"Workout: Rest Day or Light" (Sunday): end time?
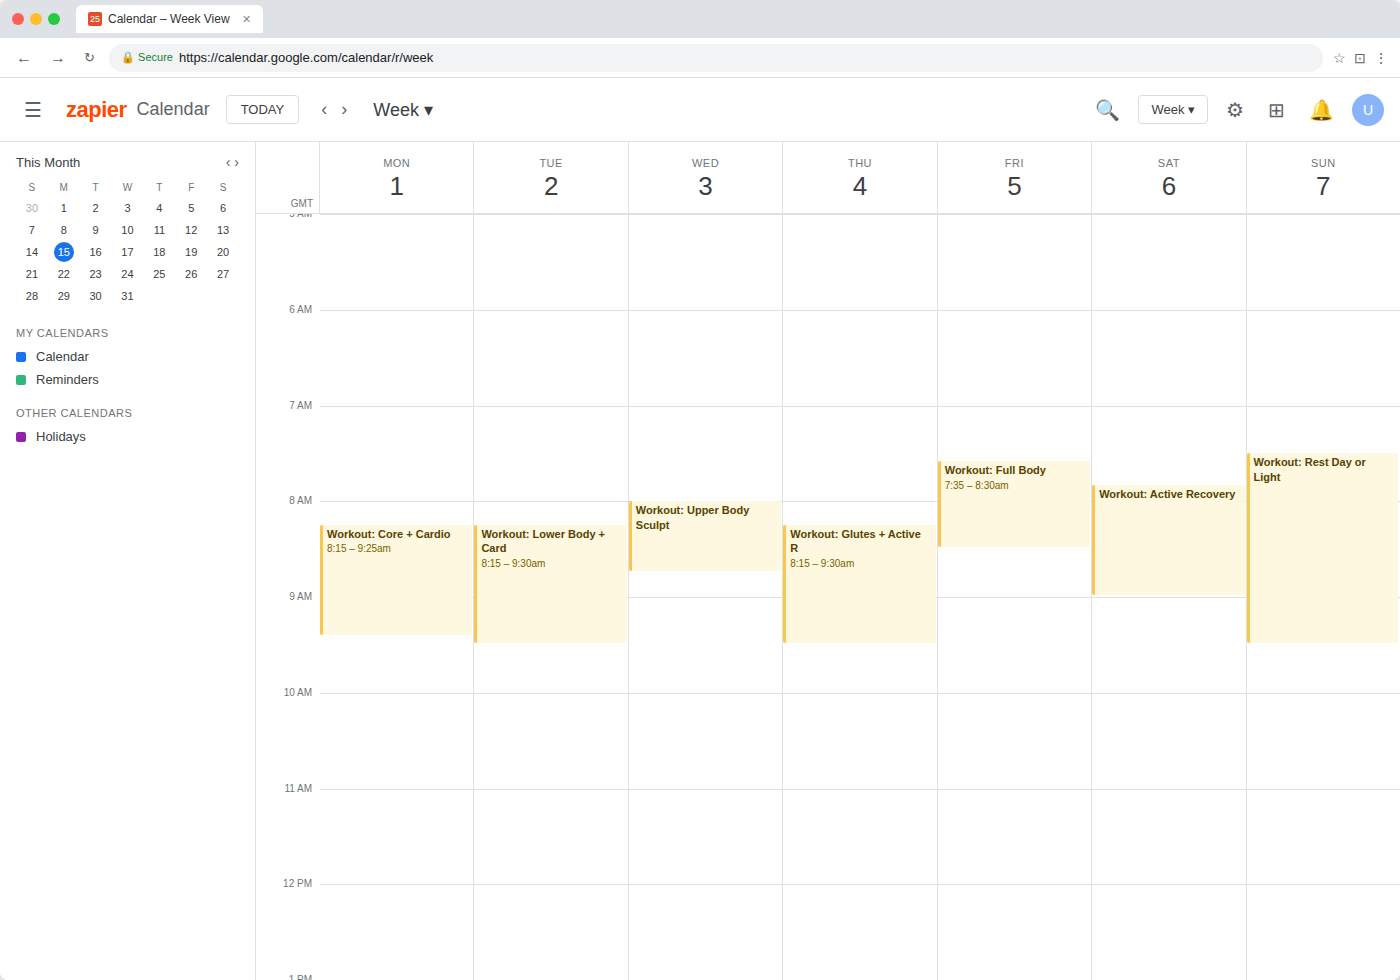
09:30